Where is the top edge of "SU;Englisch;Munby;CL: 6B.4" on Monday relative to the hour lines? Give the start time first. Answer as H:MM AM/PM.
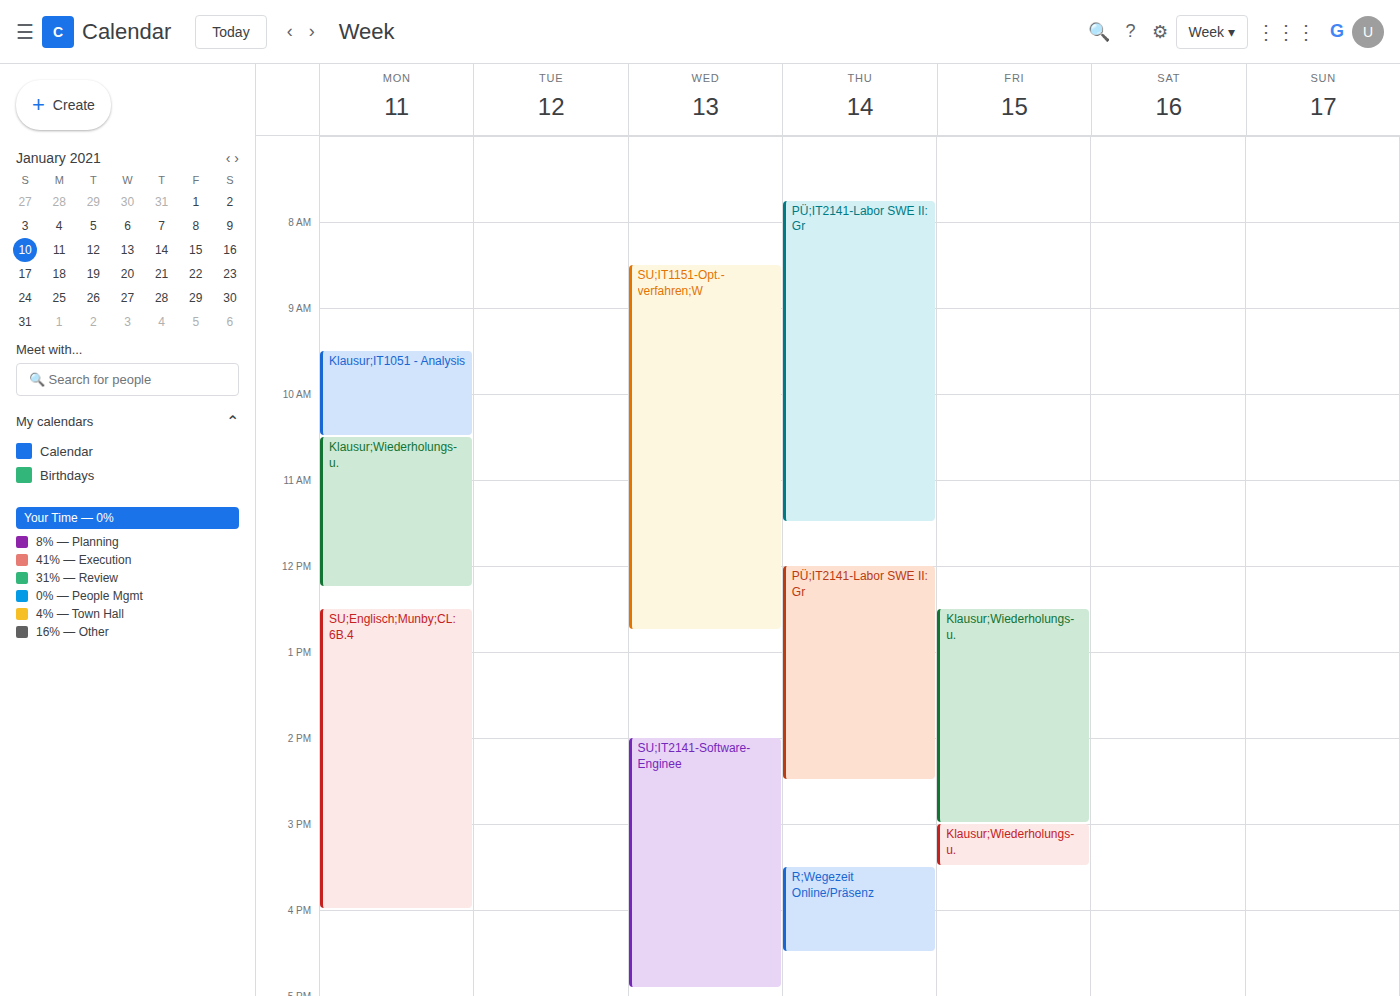
12:30 PM -- halfway between the 12 PM and 1 PM lines.